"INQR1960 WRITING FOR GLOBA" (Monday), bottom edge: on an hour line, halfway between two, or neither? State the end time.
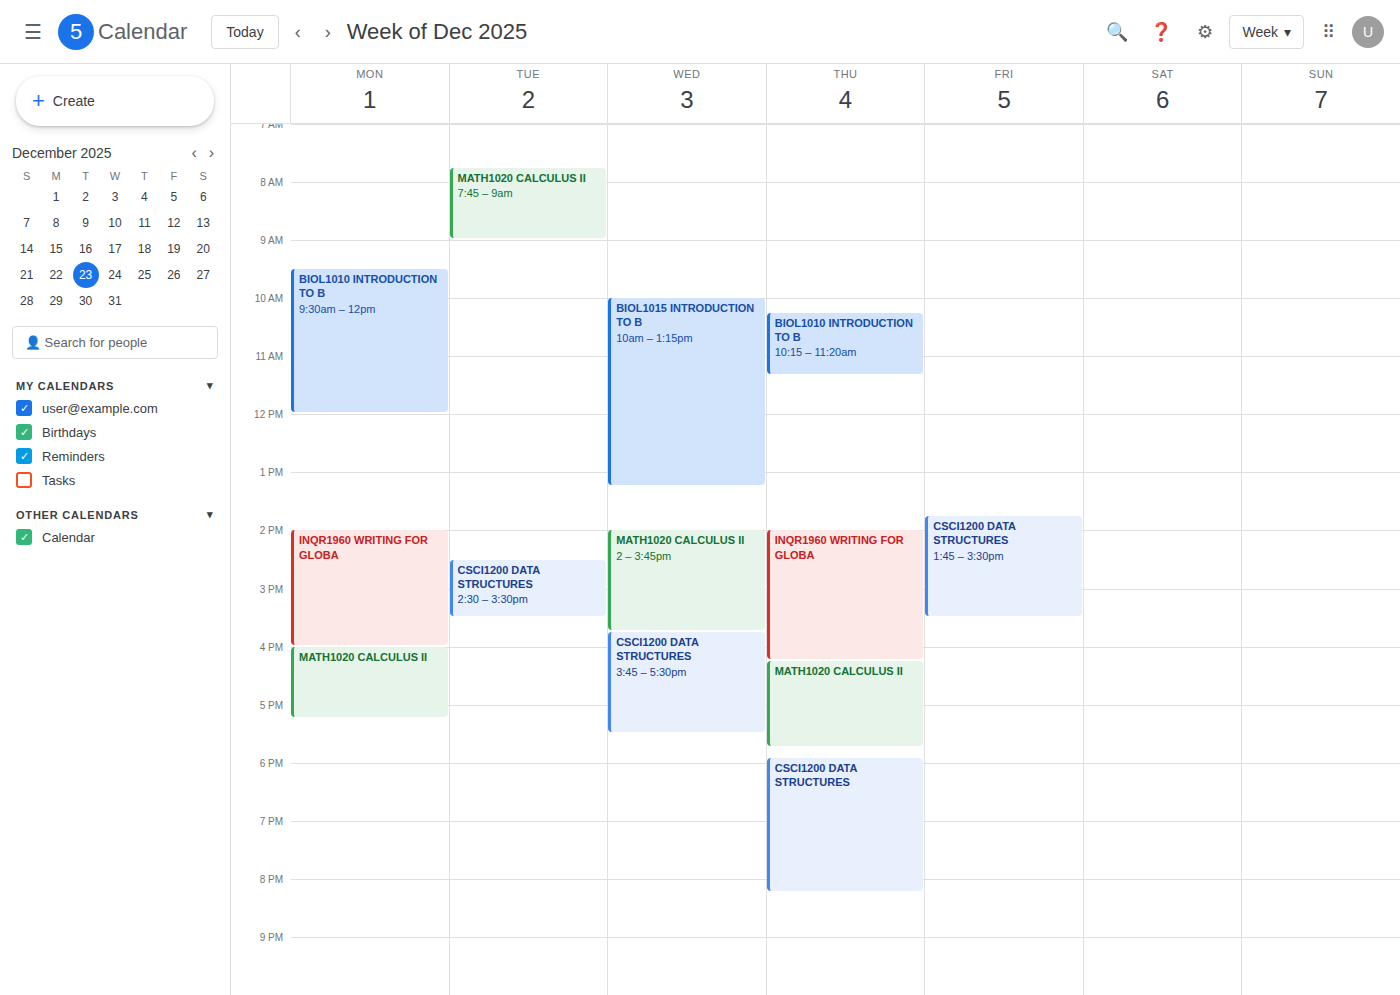
4:00 PM -- exactly on the 4 PM line.